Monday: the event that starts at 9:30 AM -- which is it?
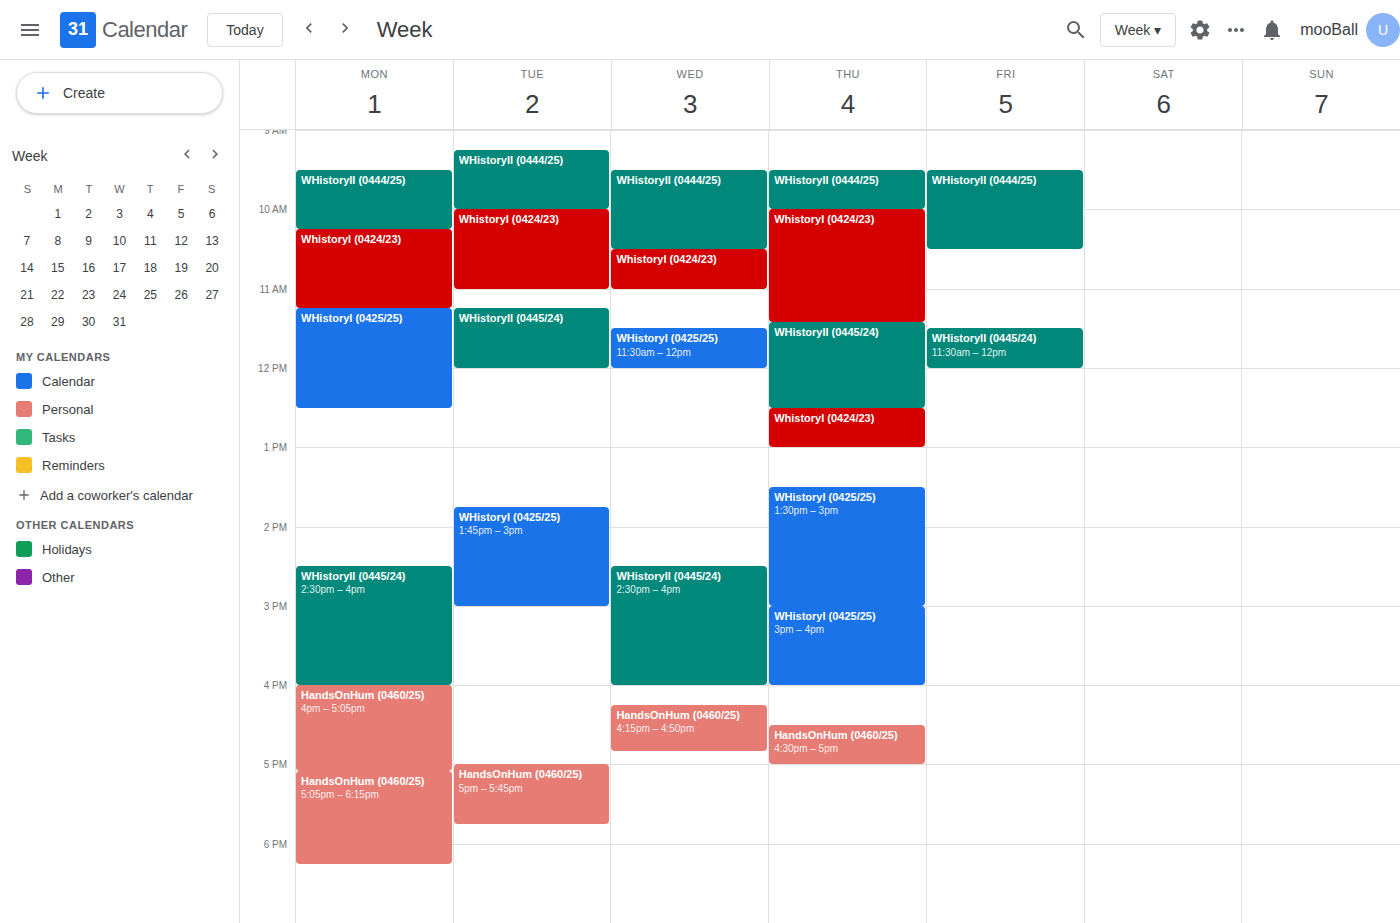
"WHistoryII (0444/25)"